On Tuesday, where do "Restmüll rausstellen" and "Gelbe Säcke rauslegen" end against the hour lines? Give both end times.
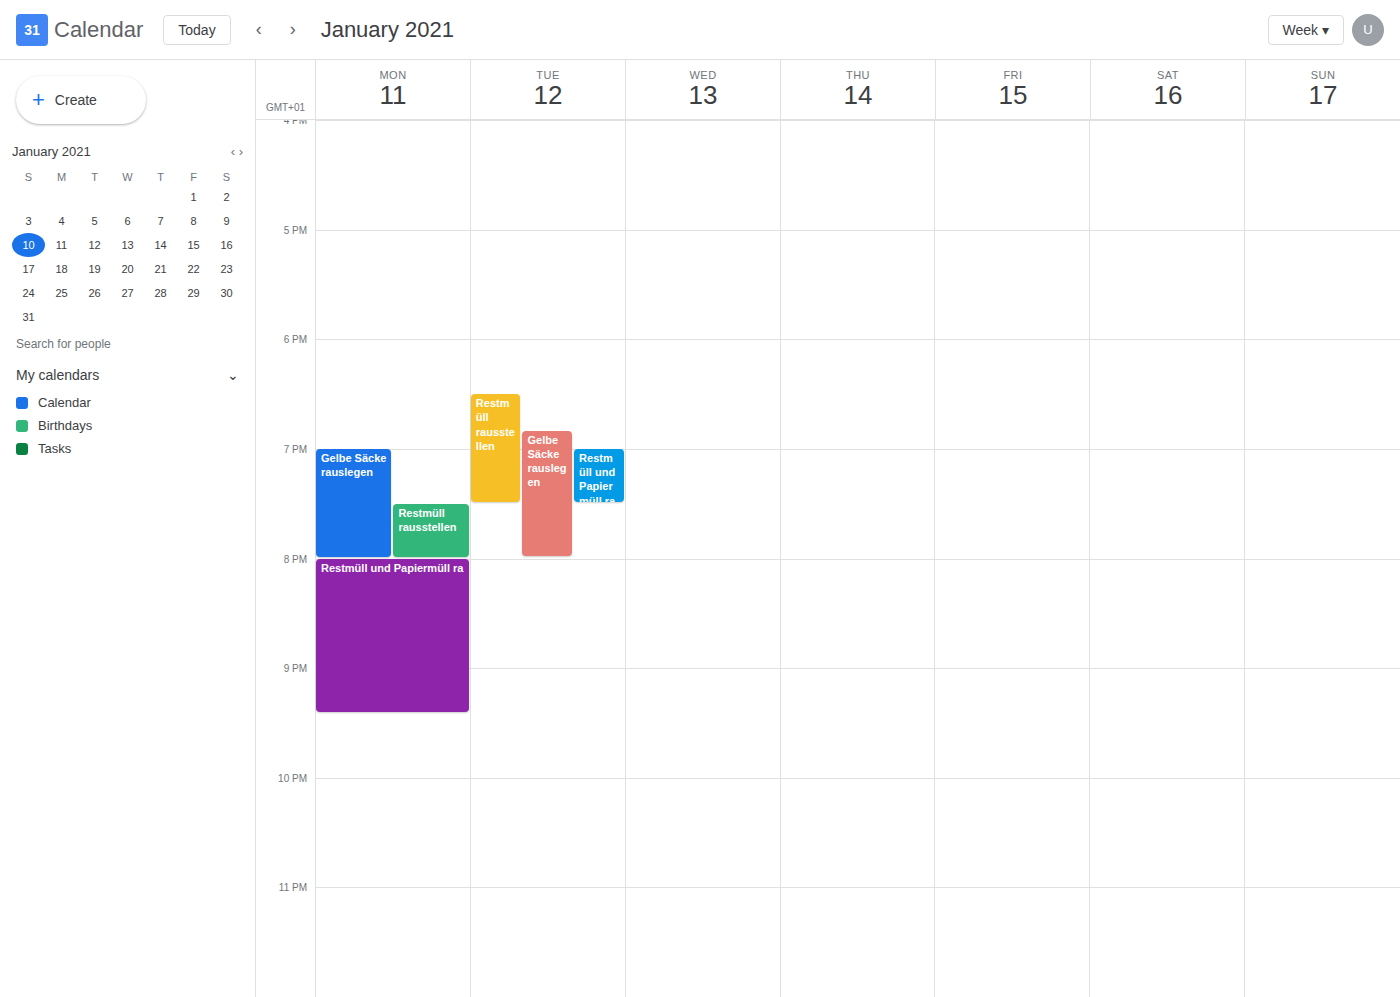
"Restmüll rausstellen": 7:30 PM, halfway between the 7 PM and 8 PM lines. "Gelbe Säcke rauslegen": 8:00 PM, exactly on the 8 PM line.